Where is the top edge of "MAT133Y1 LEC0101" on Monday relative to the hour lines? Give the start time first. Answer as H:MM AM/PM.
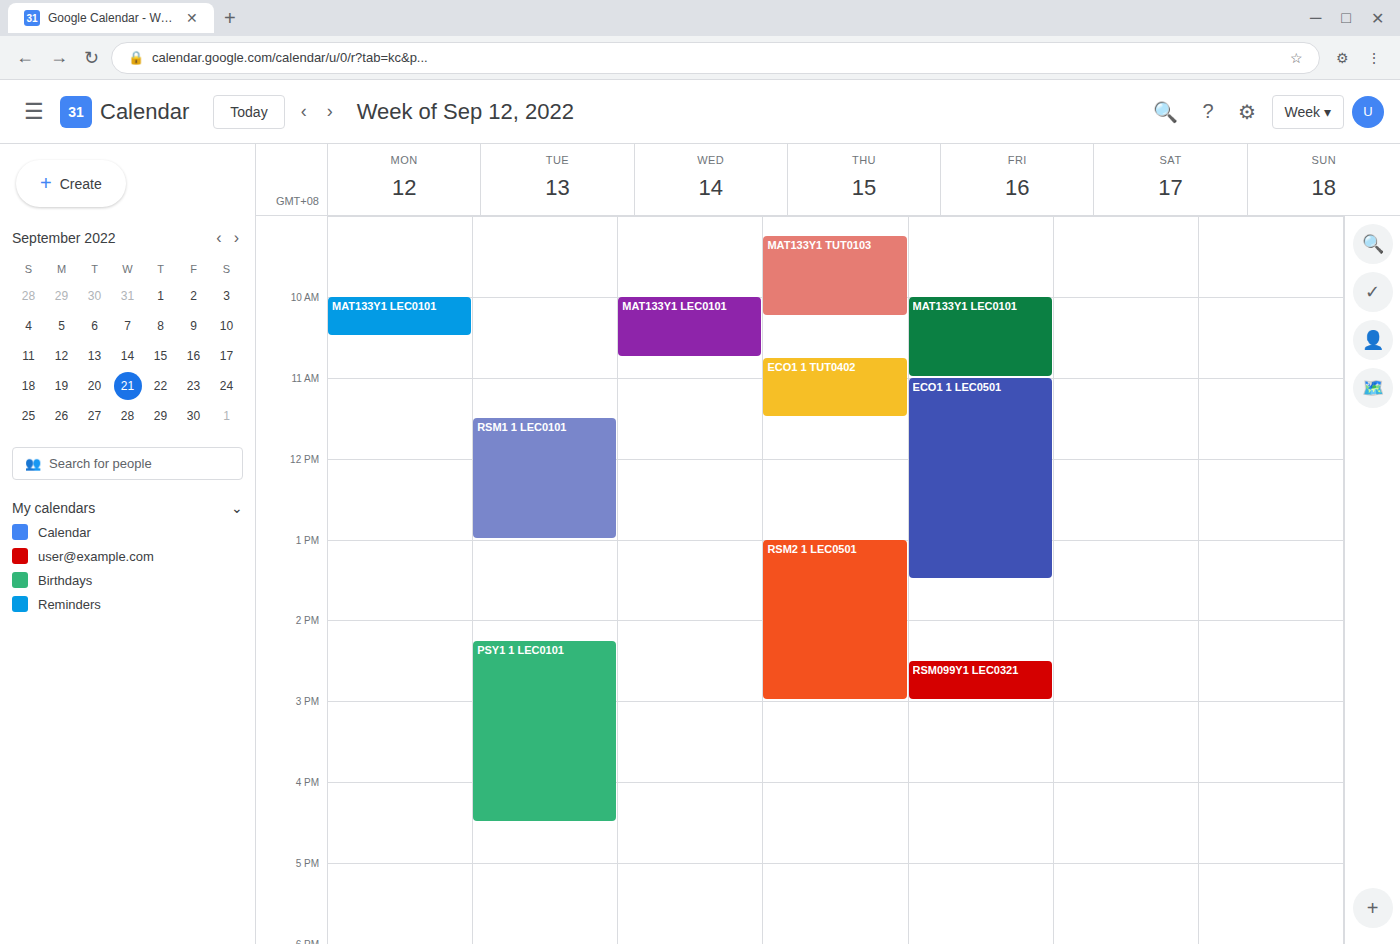
10:00 AM -- exactly on the 10 AM line.